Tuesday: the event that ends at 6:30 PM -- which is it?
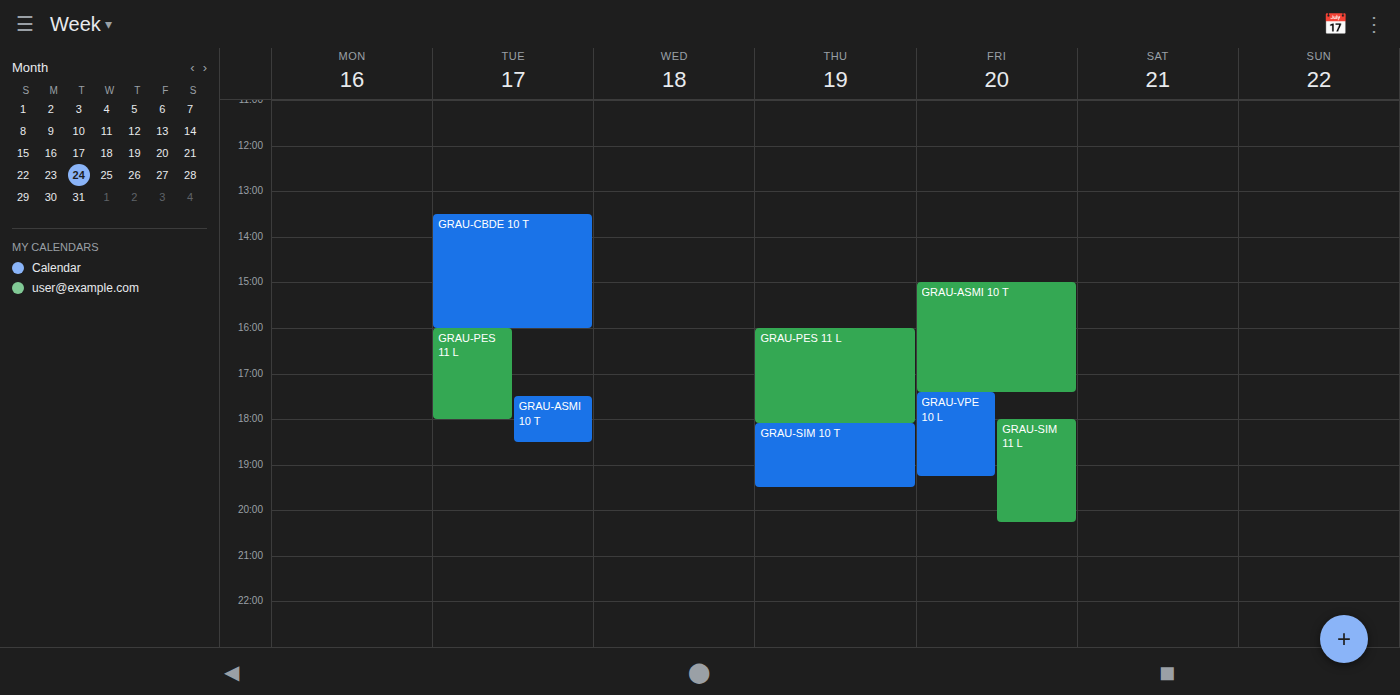
"GRAU-ASMI 10 T"